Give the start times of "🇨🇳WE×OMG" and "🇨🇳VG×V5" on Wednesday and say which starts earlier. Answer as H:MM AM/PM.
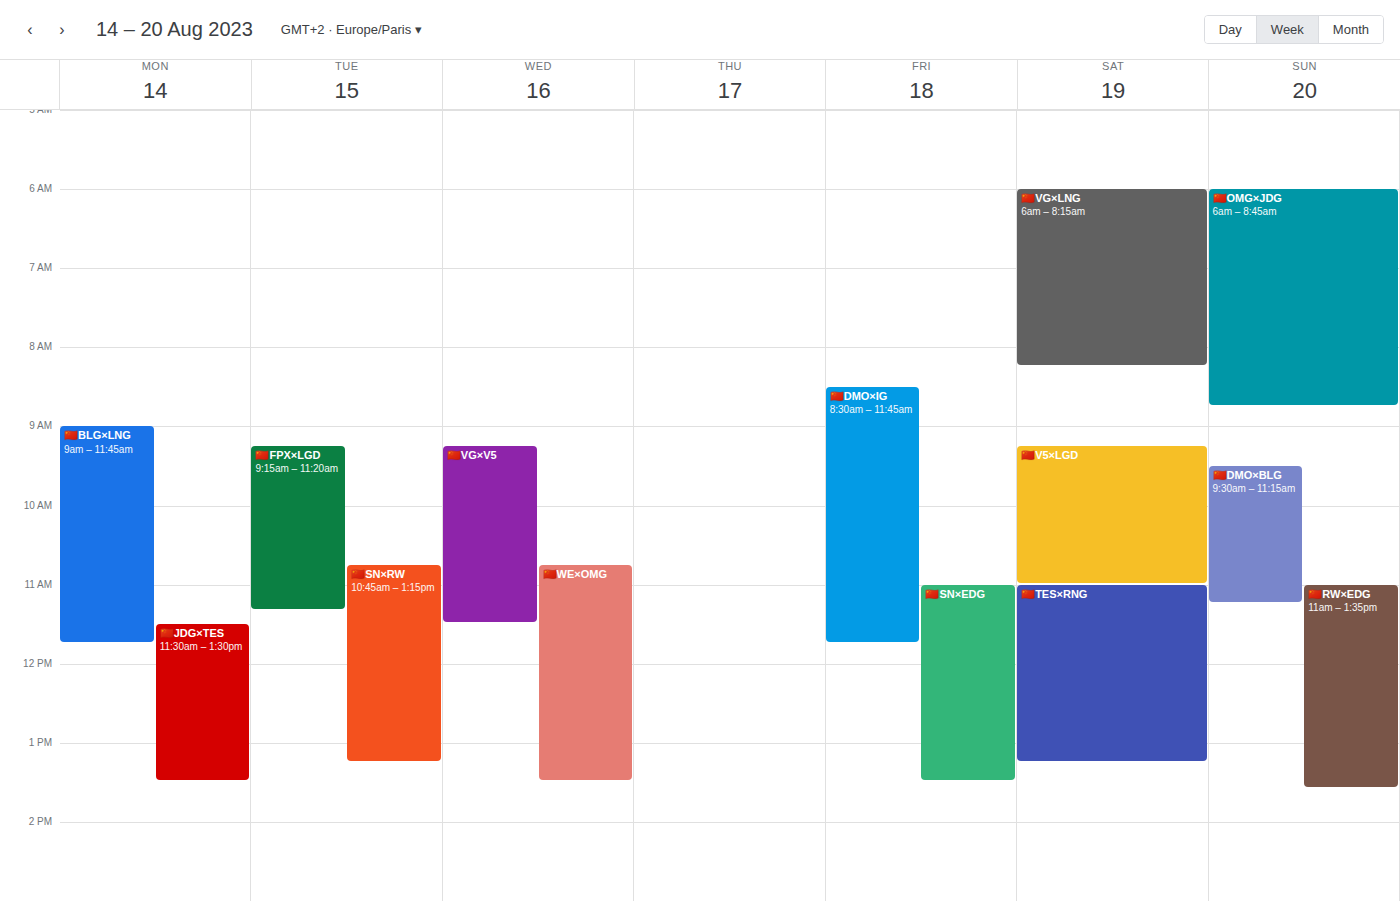
"🇨🇳VG×V5" 9:15 AM; "🇨🇳WE×OMG" 10:45 AM.